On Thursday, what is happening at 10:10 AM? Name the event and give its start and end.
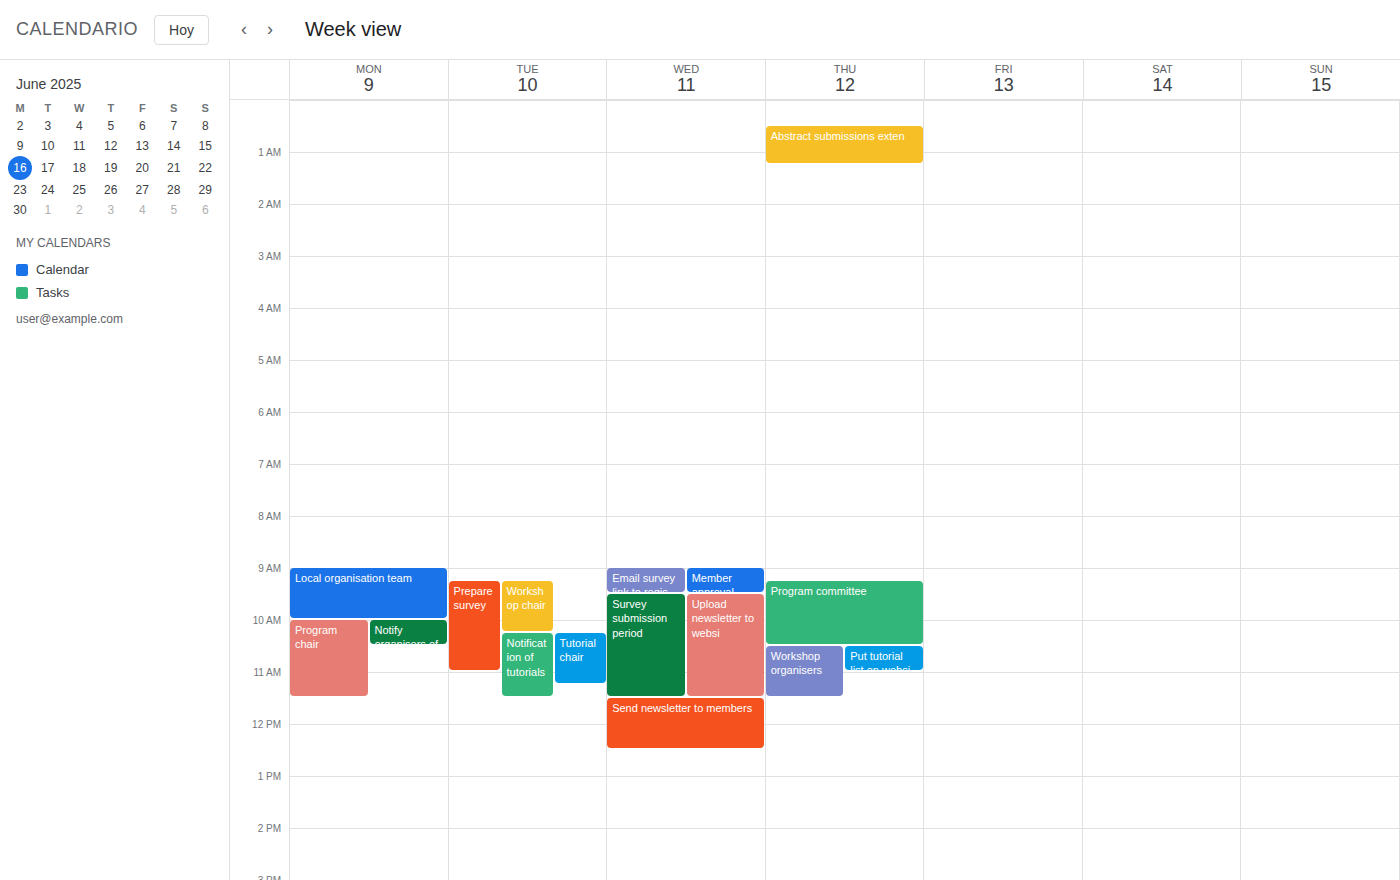
"Program committee", 9:15 AM to 10:30 AM